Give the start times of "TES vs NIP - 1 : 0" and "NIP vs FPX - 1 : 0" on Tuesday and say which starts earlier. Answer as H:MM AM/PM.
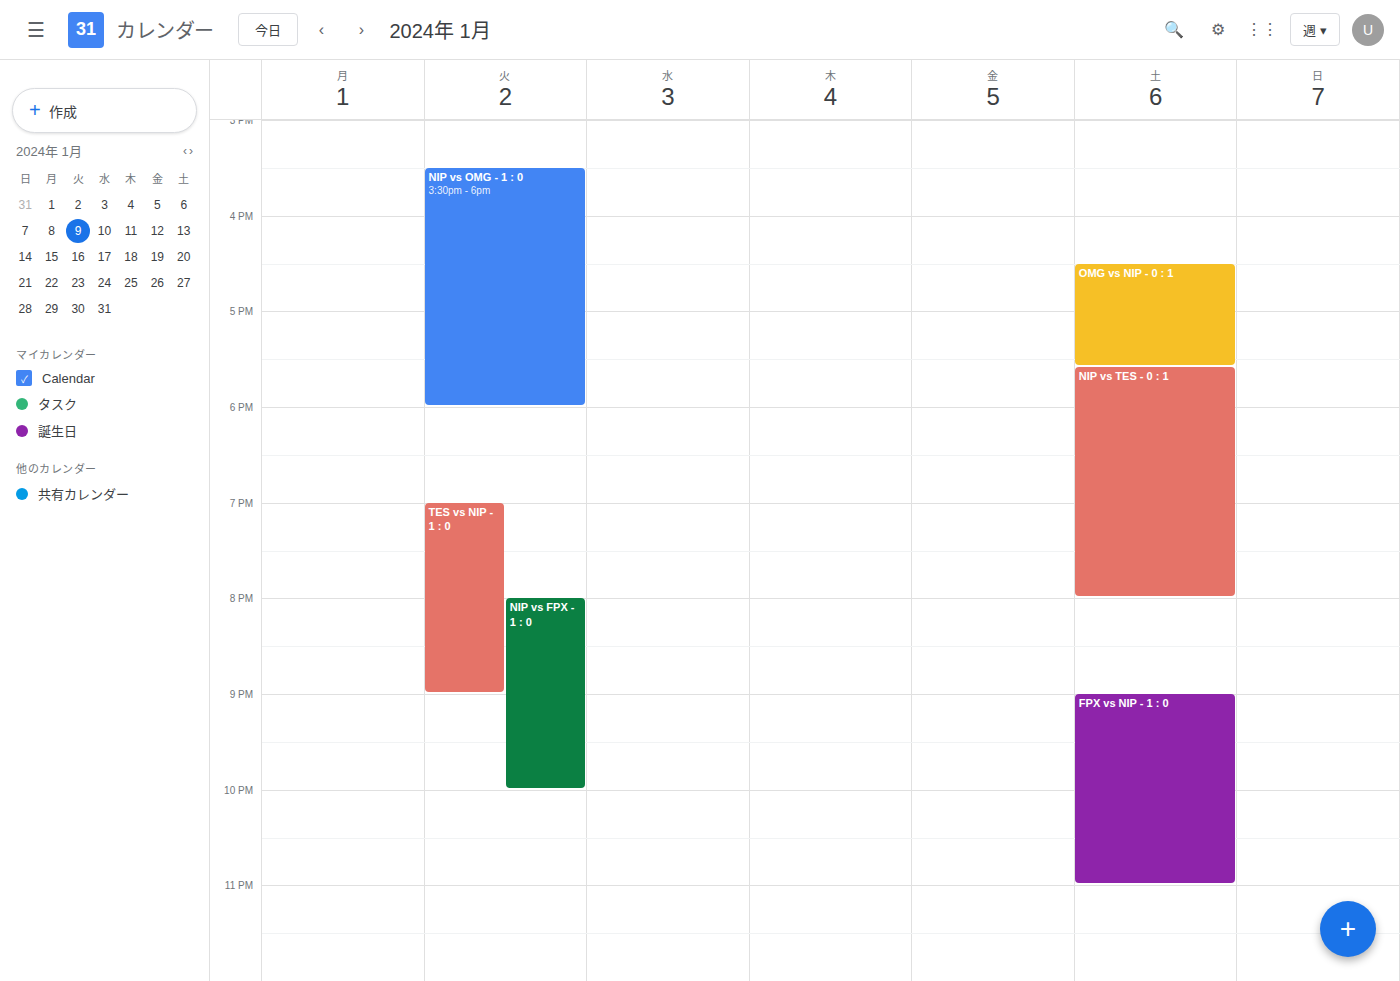
"TES vs NIP - 1 : 0" 7:00 PM; "NIP vs FPX - 1 : 0" 8:00 PM.